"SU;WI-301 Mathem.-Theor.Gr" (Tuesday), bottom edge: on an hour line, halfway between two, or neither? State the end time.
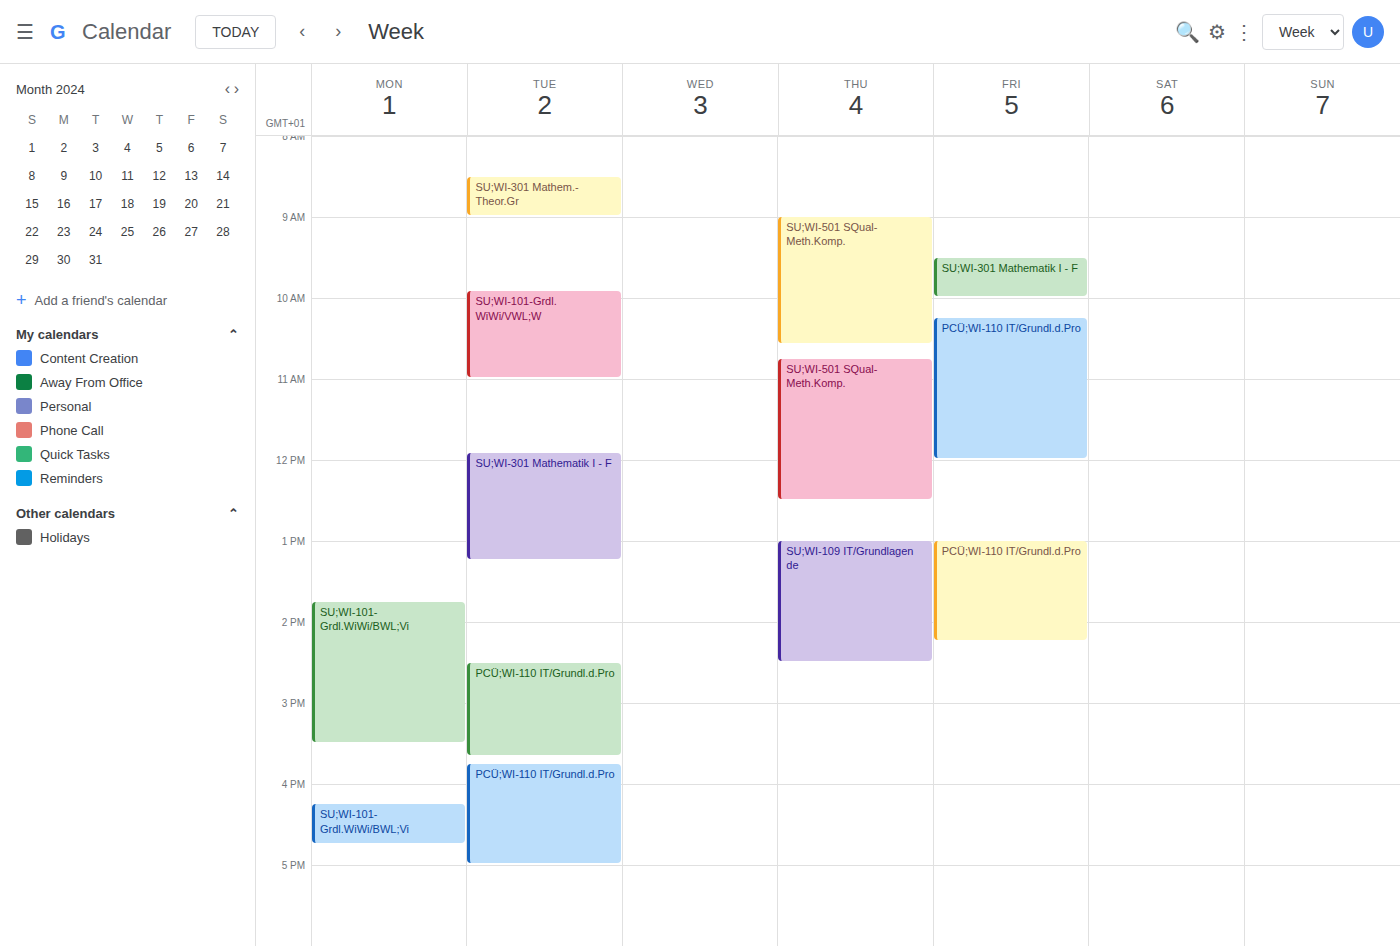
9:00 AM -- exactly on the 9 AM line.